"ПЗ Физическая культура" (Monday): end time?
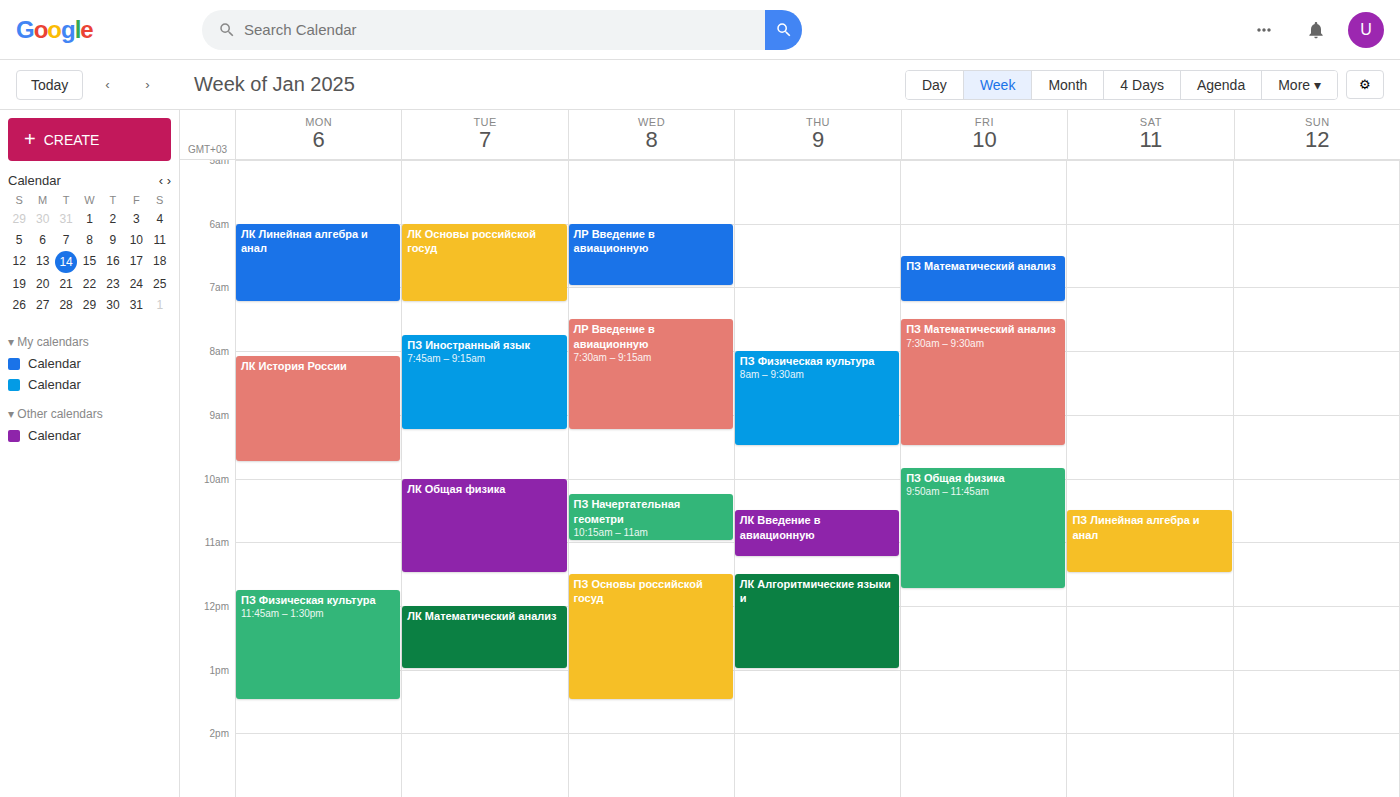
1:30 PM